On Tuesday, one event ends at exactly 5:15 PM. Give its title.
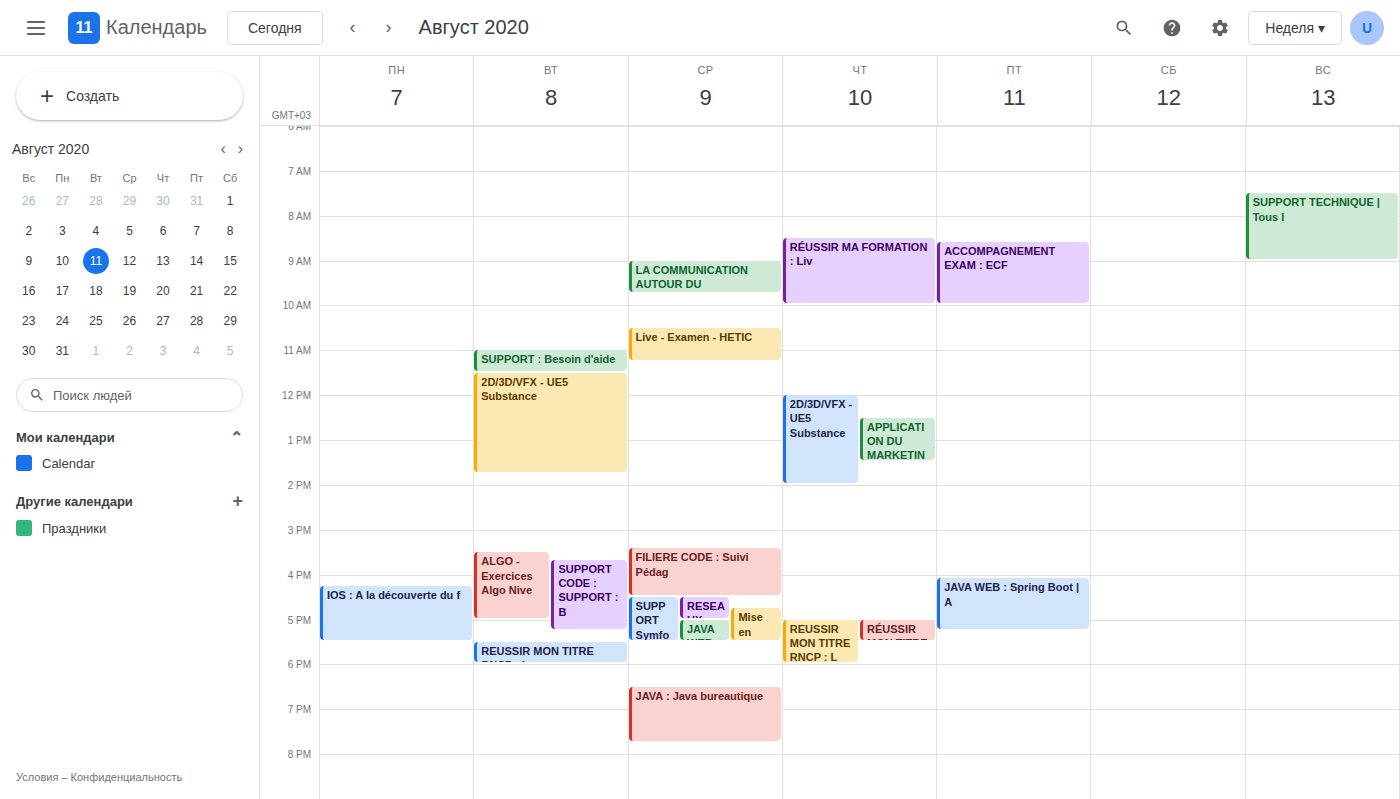
"SUPPORT CODE : SUPPORT : B"